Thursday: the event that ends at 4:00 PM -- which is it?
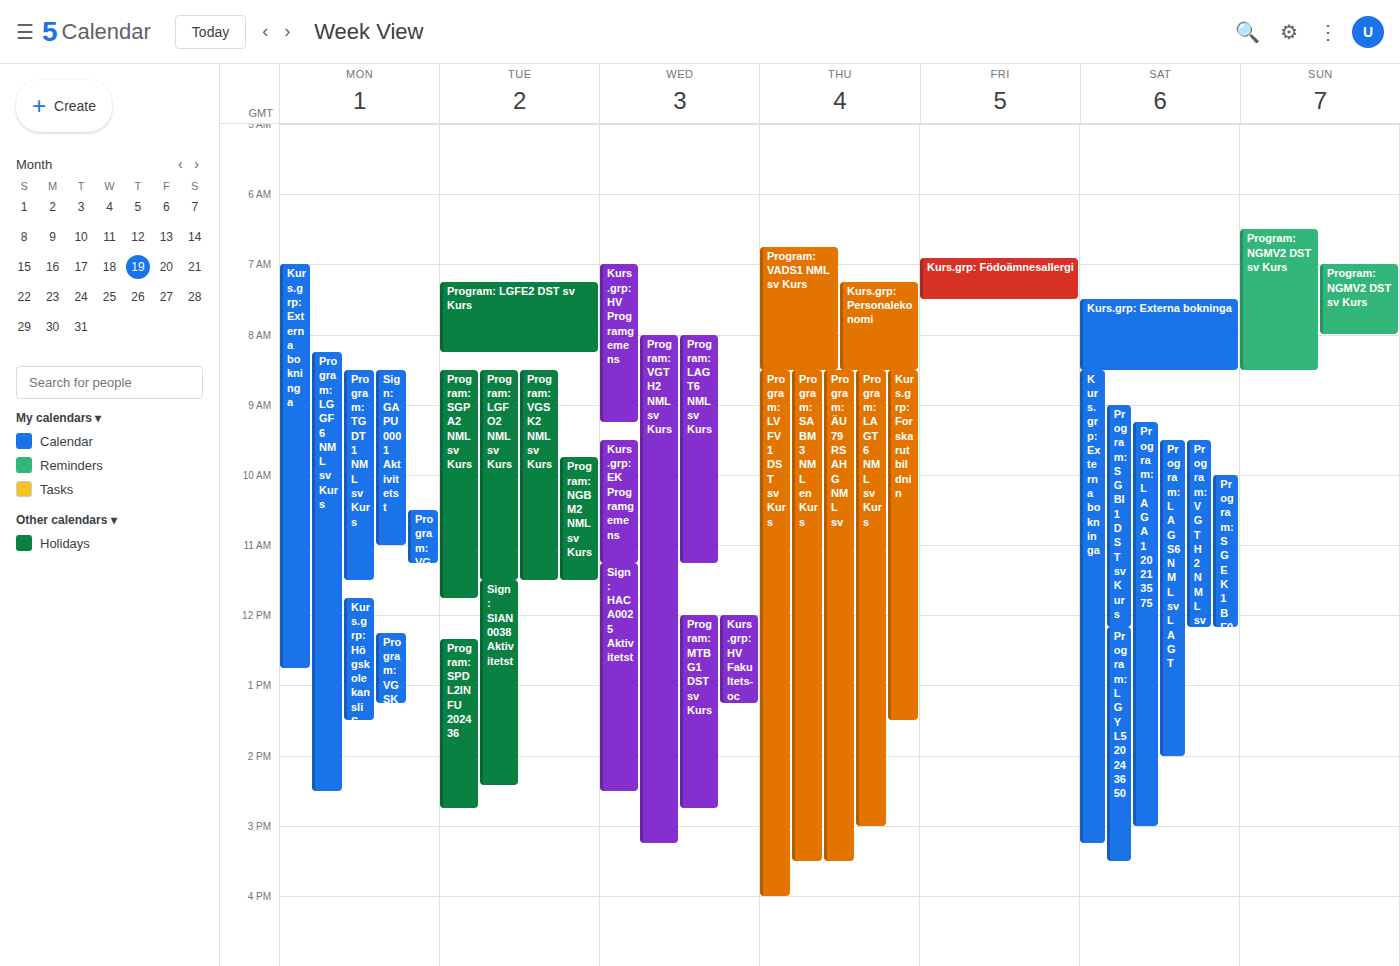
"Program: LVFV1 DST sv Kurs"